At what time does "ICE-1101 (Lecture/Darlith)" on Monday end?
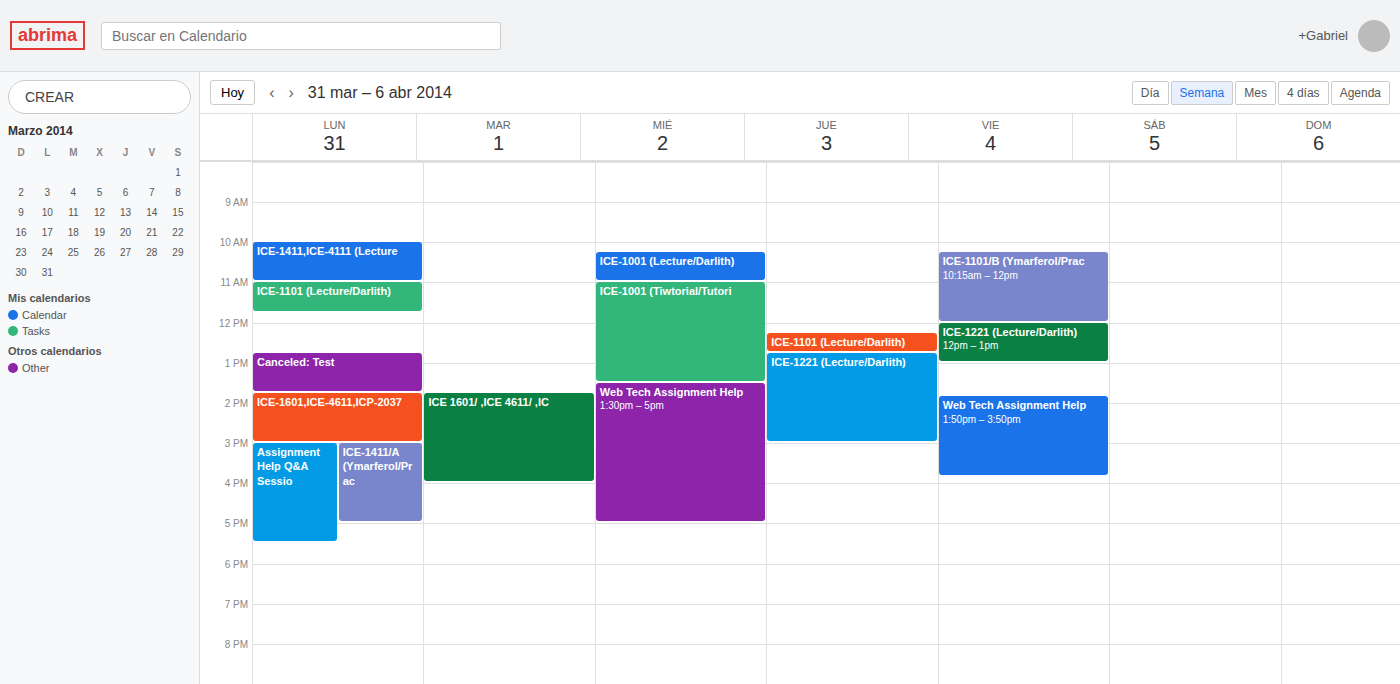
11:45 AM